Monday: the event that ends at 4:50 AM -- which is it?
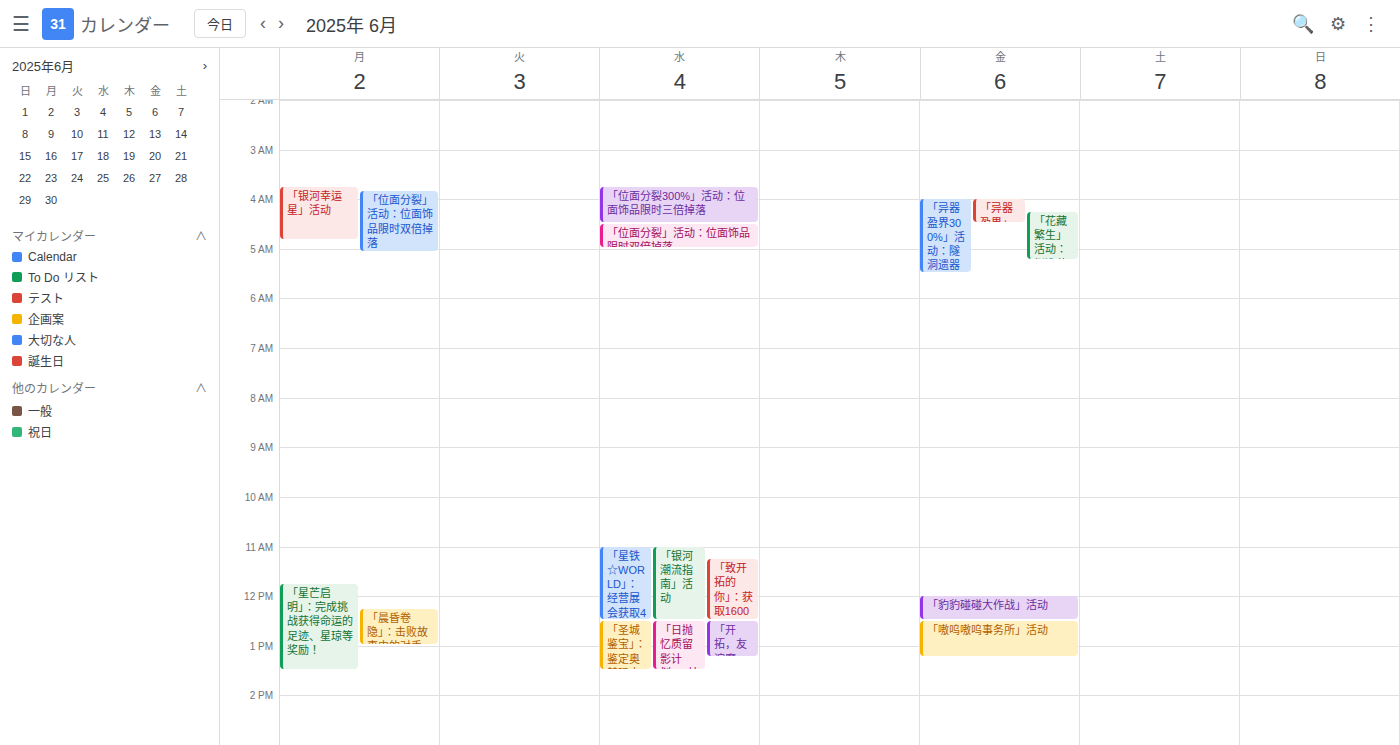
"「银河幸运星」活动"